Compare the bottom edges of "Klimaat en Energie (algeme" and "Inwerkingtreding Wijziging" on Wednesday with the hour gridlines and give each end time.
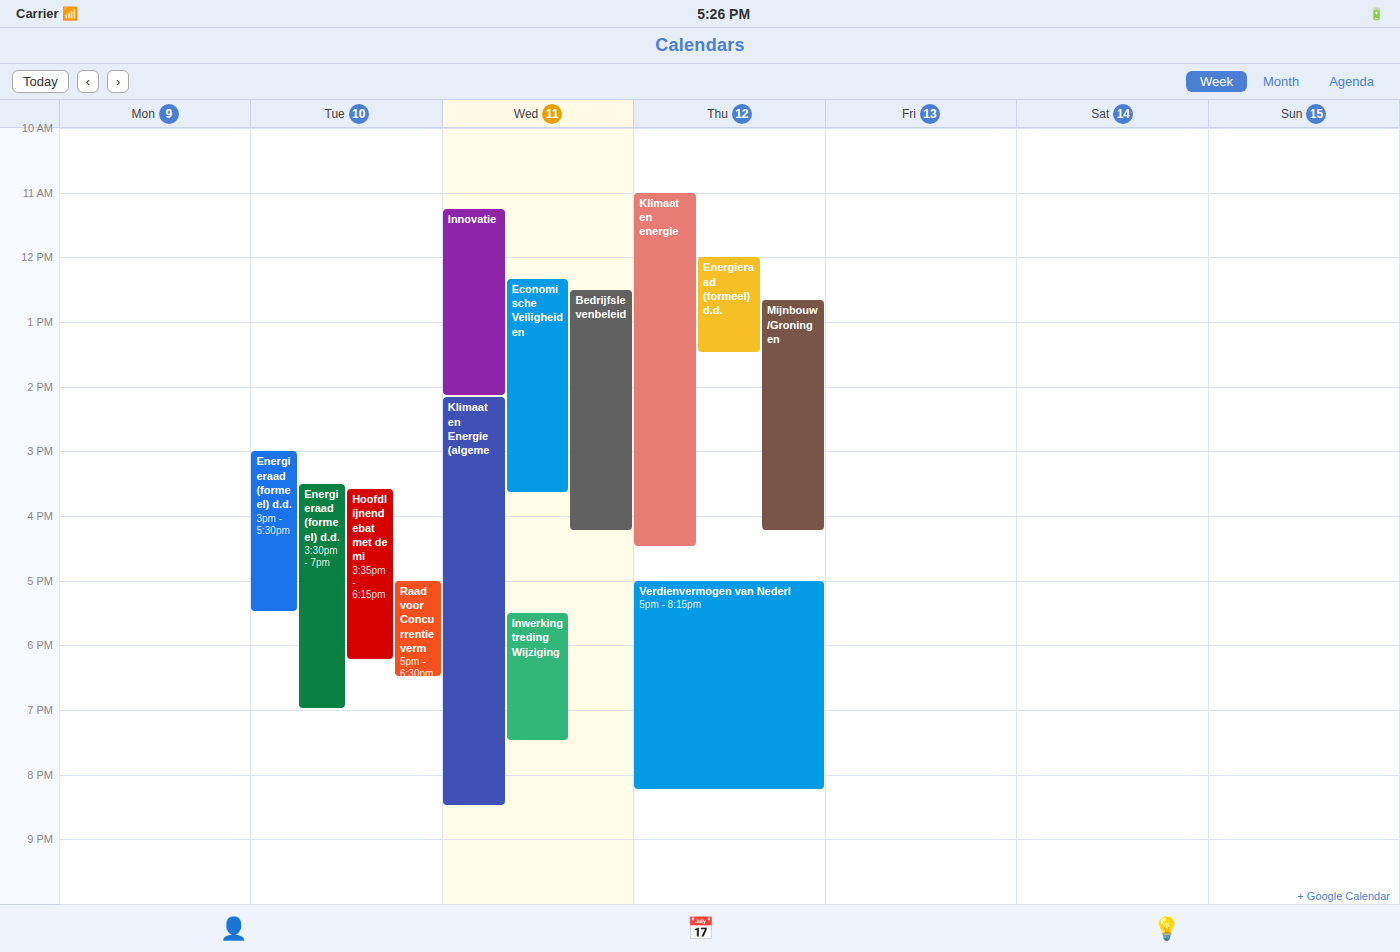
"Klimaat en Energie (algeme": 8:30 PM, halfway between the 8 PM and 9 PM lines. "Inwerkingtreding Wijziging": 7:30 PM, halfway between the 7 PM and 8 PM lines.